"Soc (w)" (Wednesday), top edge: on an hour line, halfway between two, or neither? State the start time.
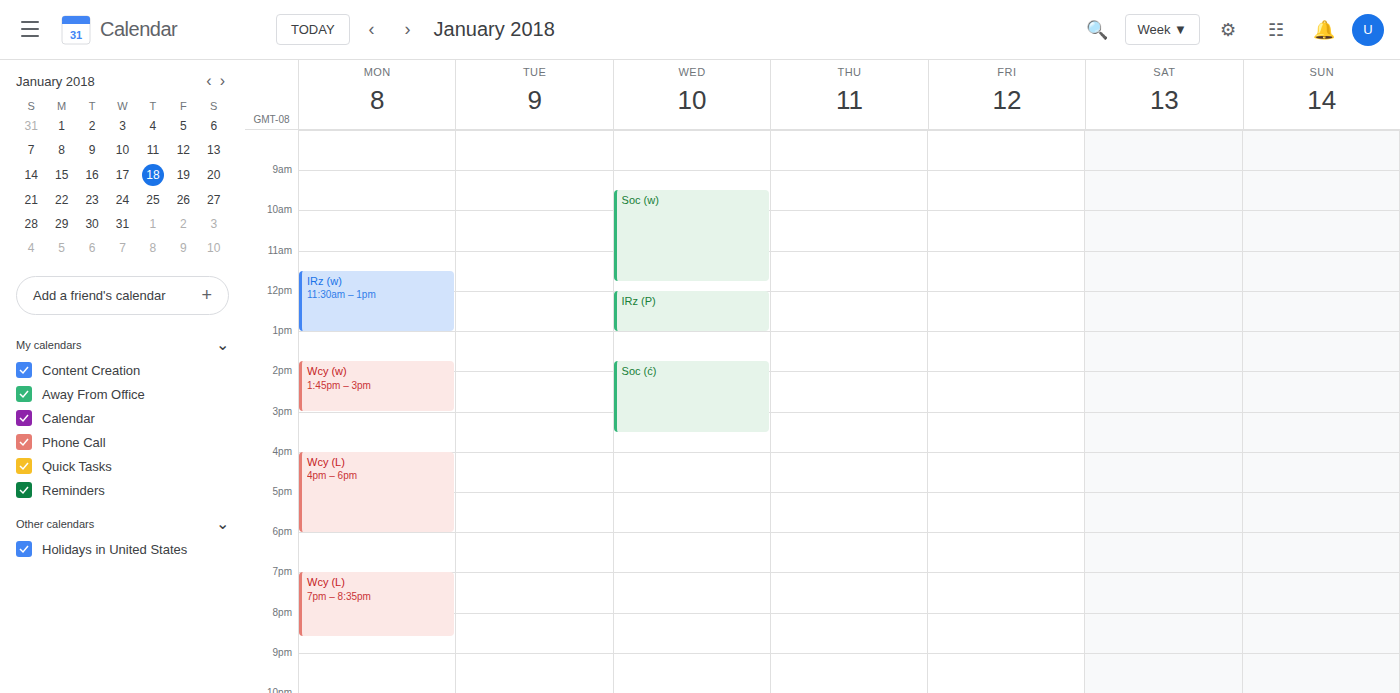
9:30 AM -- halfway between the 9 AM and 10 AM lines.